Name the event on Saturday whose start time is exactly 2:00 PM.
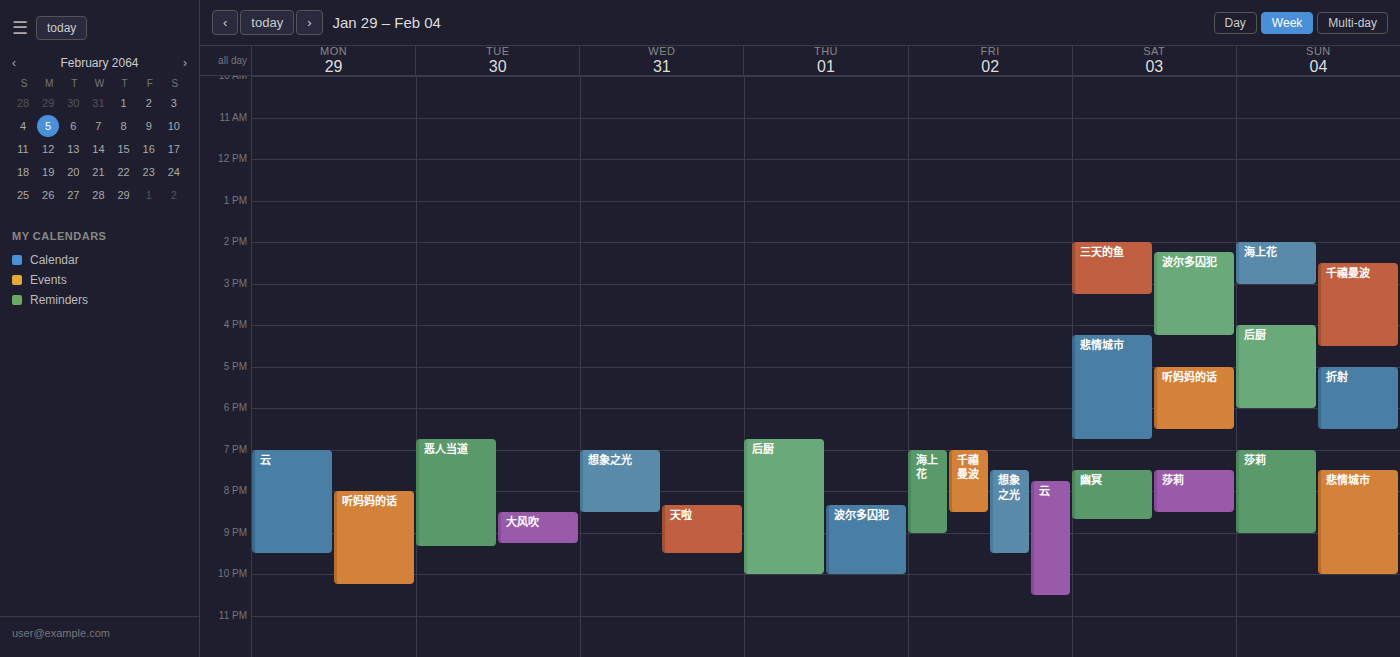
"三天的鱼"